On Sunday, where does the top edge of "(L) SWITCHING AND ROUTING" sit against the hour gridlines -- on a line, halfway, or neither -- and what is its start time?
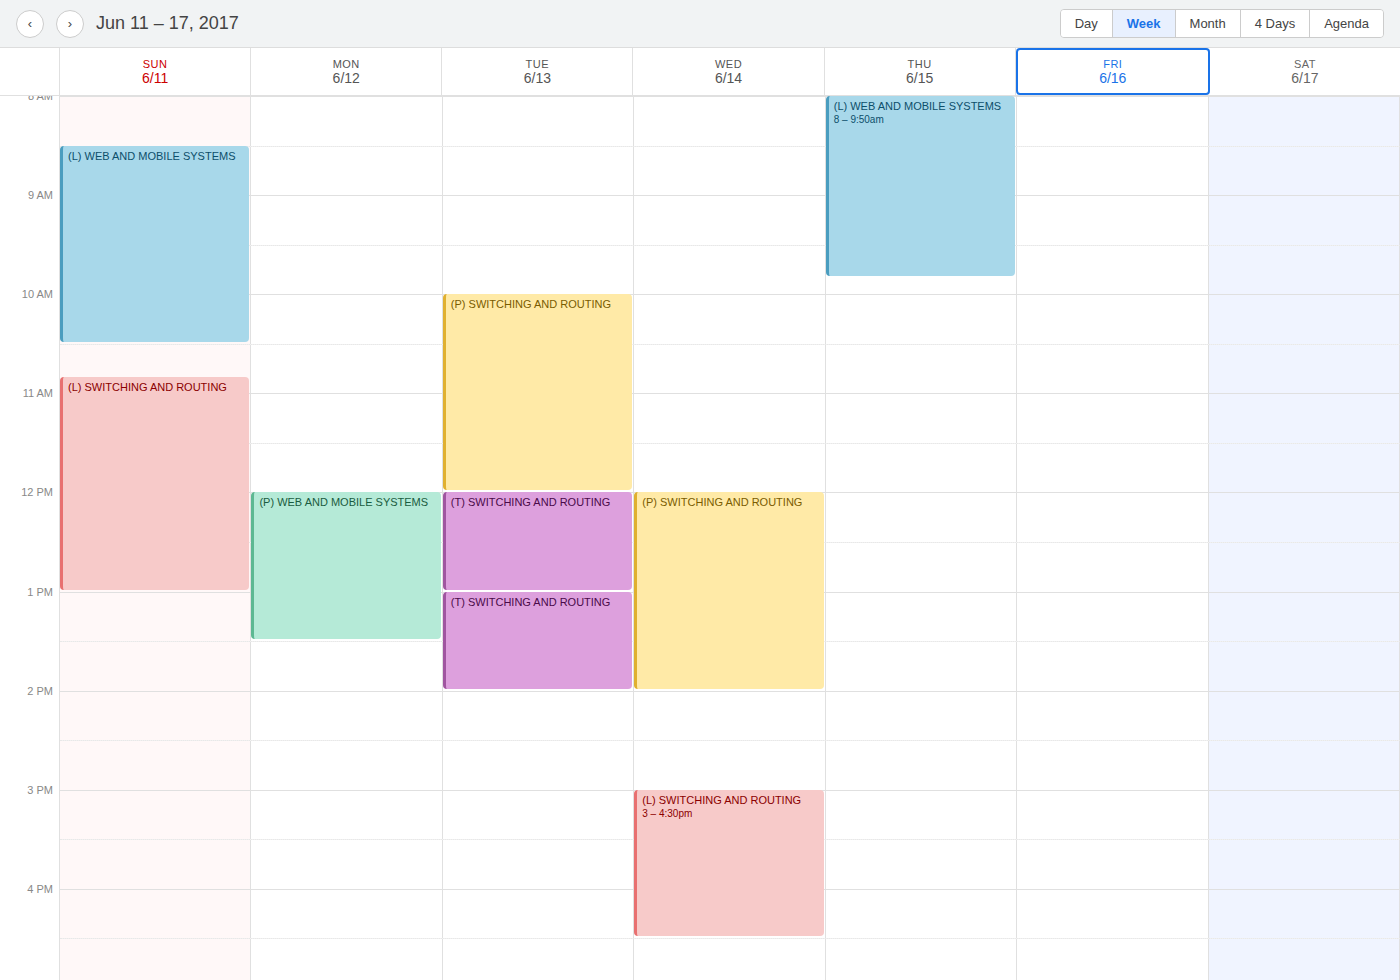
10:50 AM -- neither: 50 minutes below the 10 AM line and 10 minutes above the 11 AM line.